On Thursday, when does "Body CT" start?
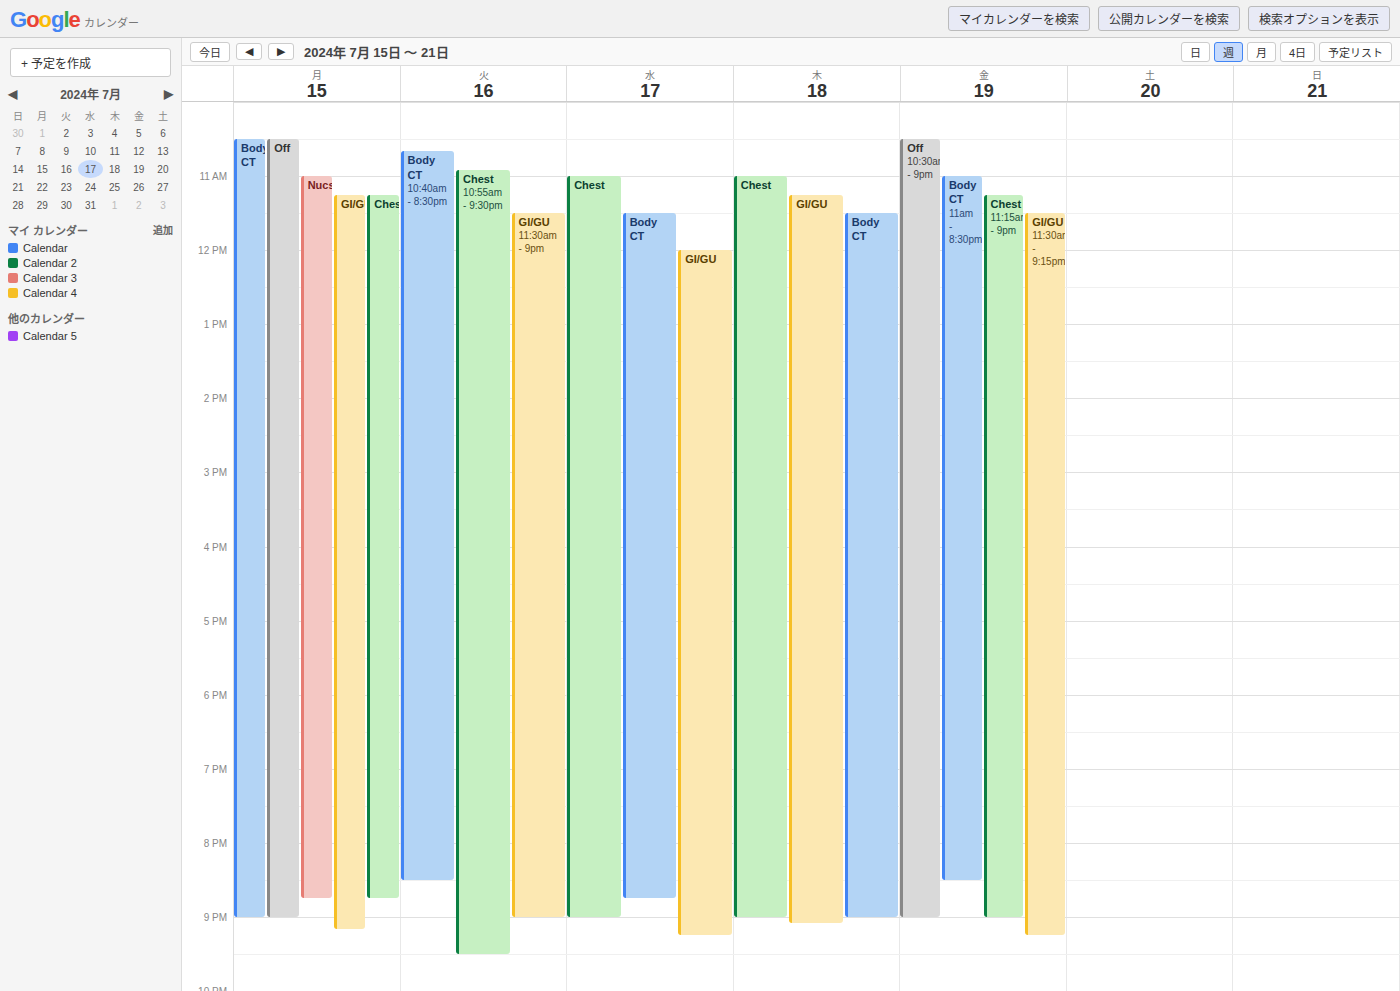
11:30 AM